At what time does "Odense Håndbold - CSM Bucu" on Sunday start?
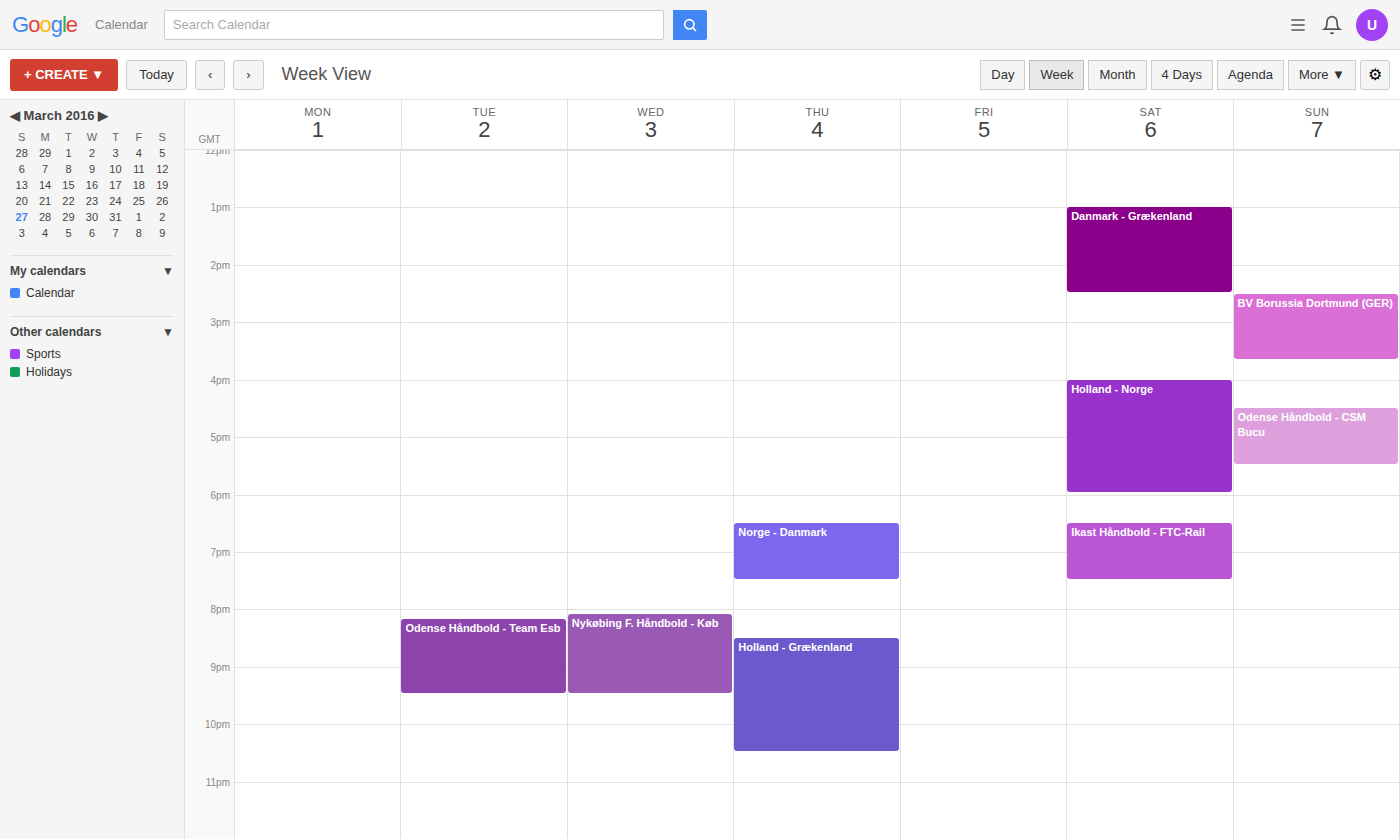
4:30 PM